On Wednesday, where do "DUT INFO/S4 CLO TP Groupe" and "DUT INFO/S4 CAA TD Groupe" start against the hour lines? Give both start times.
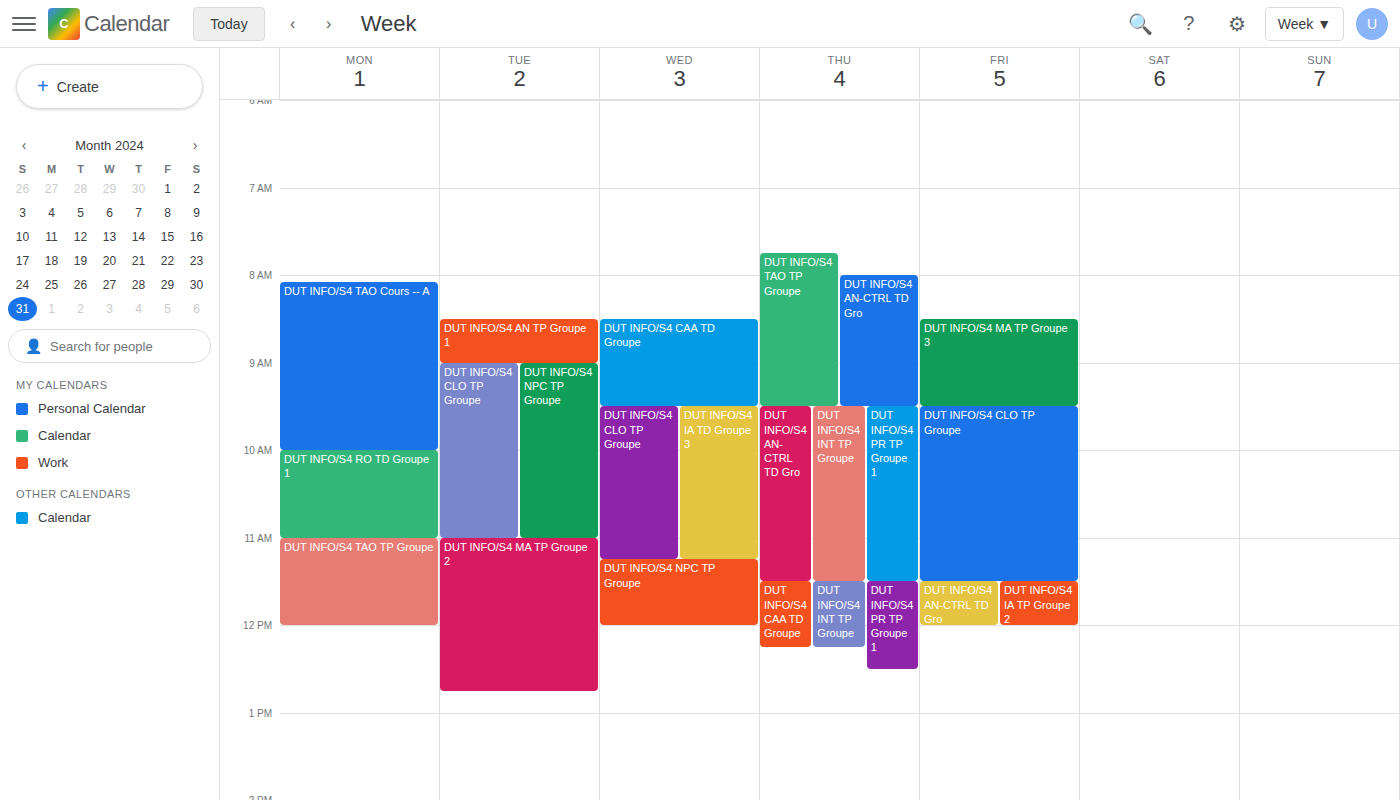
"DUT INFO/S4 CLO TP Groupe": 9:30 AM, halfway between the 9 AM and 10 AM lines. "DUT INFO/S4 CAA TD Groupe": 8:30 AM, halfway between the 8 AM and 9 AM lines.